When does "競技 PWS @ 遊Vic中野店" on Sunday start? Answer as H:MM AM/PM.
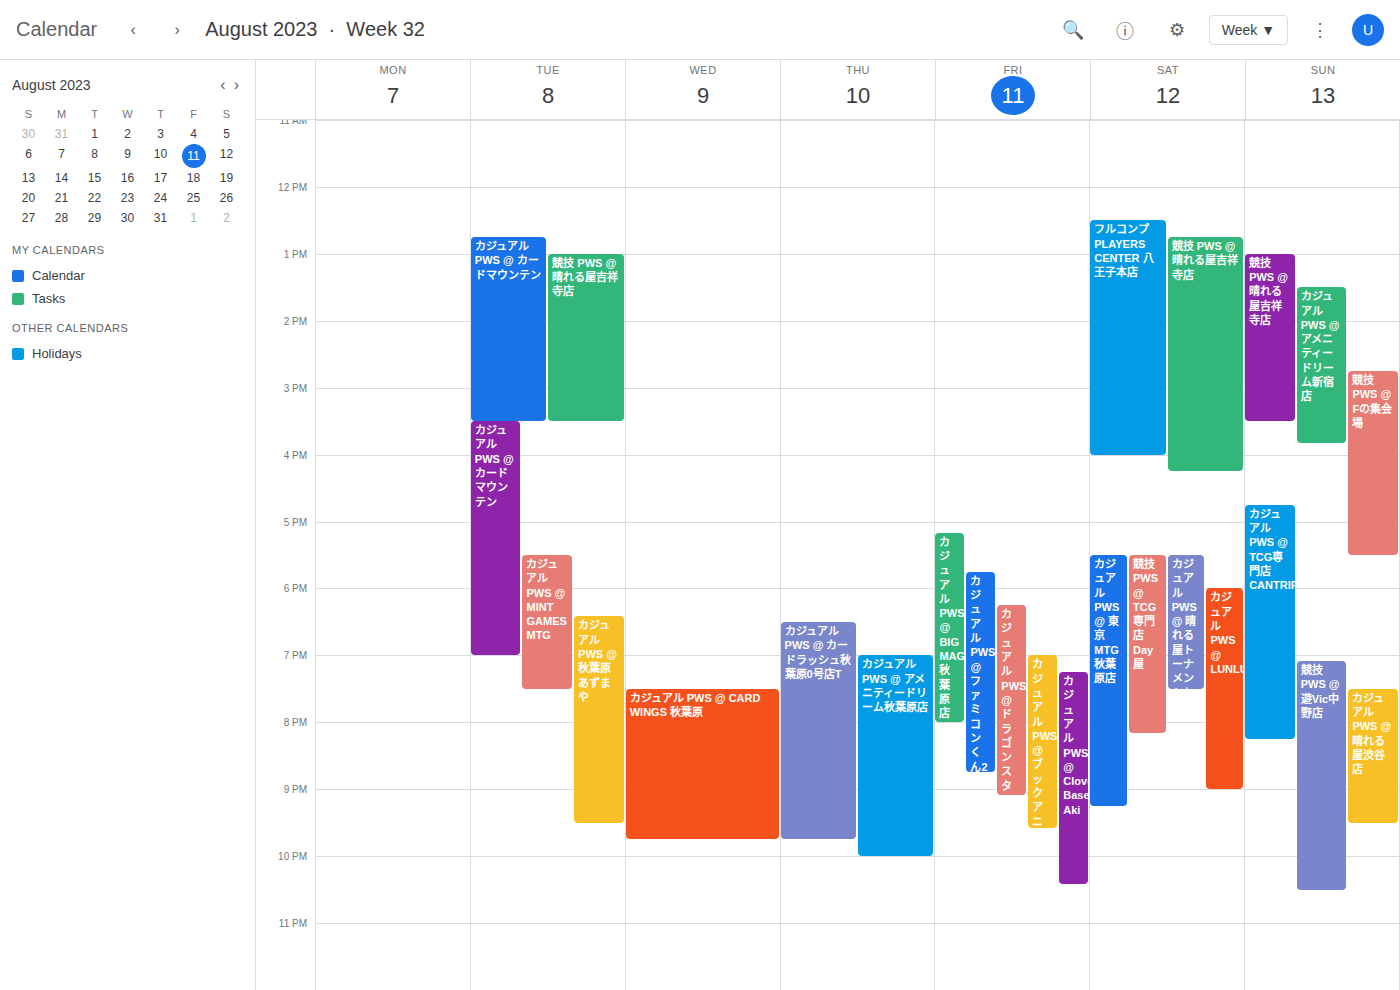
7:05 PM